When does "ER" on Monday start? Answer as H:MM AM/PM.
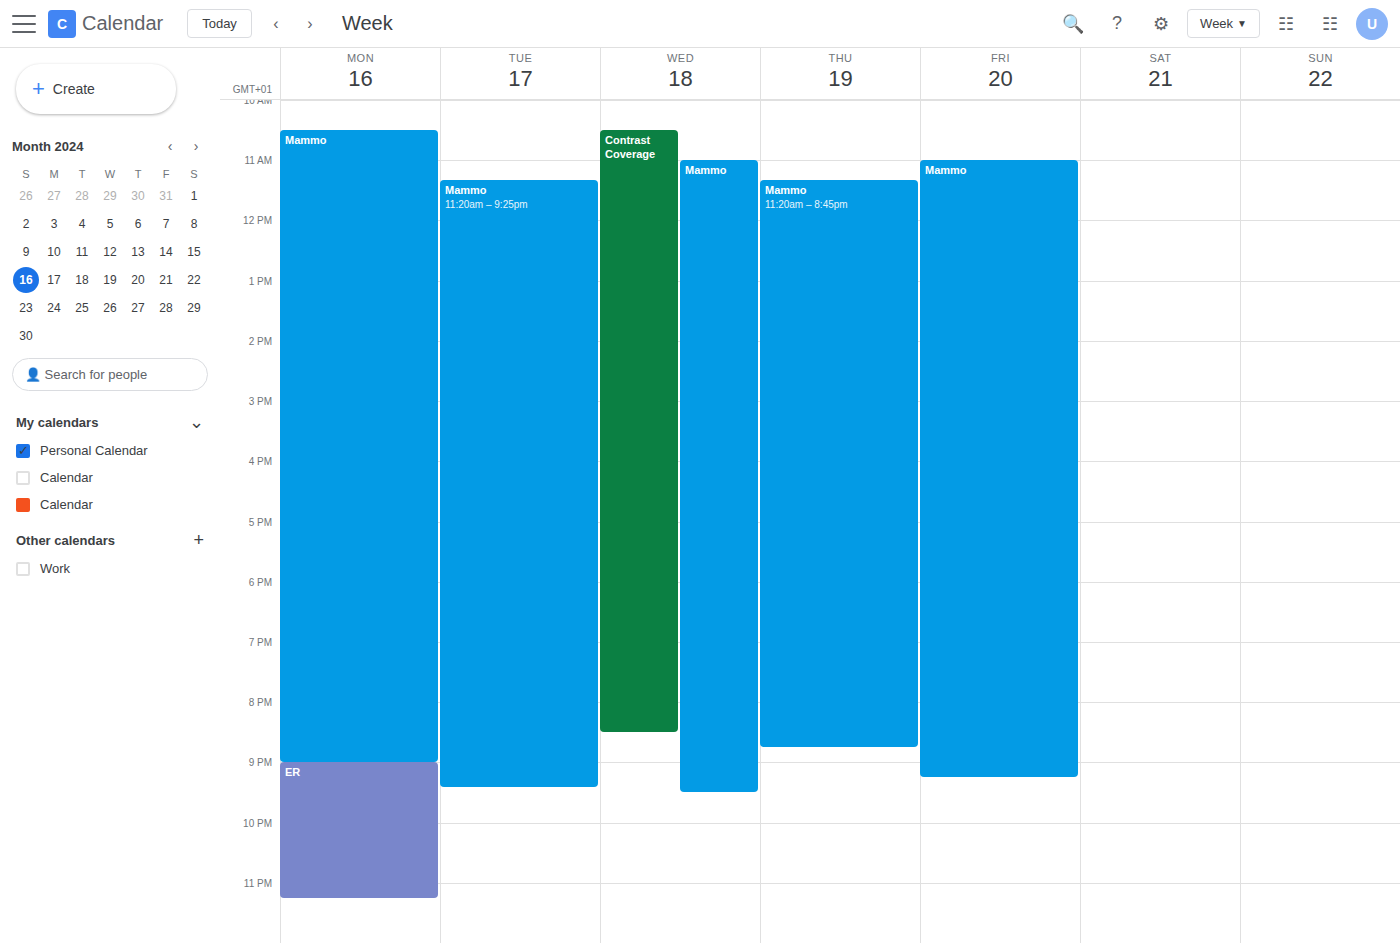
9:00 PM